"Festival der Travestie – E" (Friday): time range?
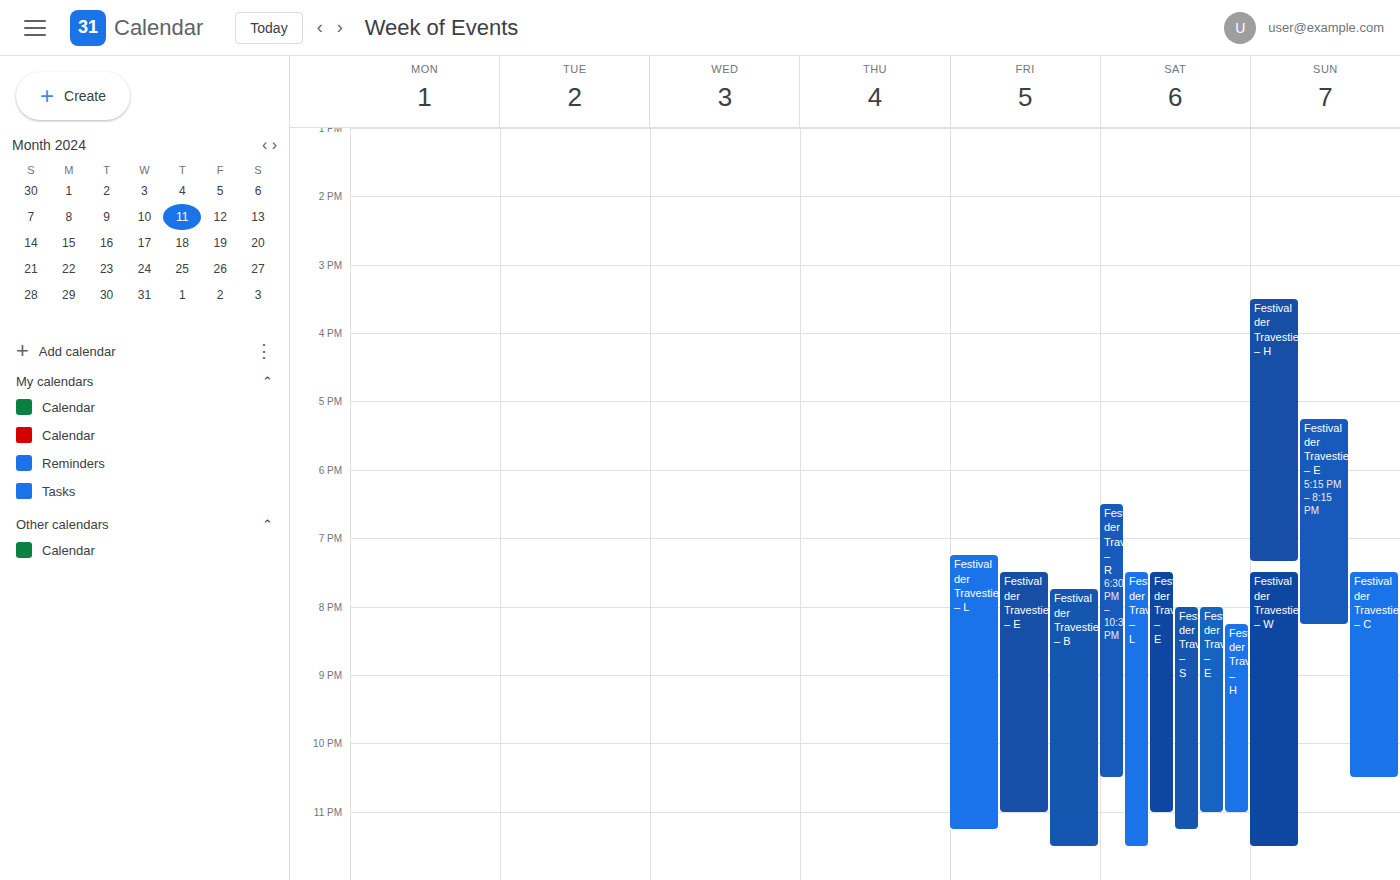
7:30 PM to 11:00 PM